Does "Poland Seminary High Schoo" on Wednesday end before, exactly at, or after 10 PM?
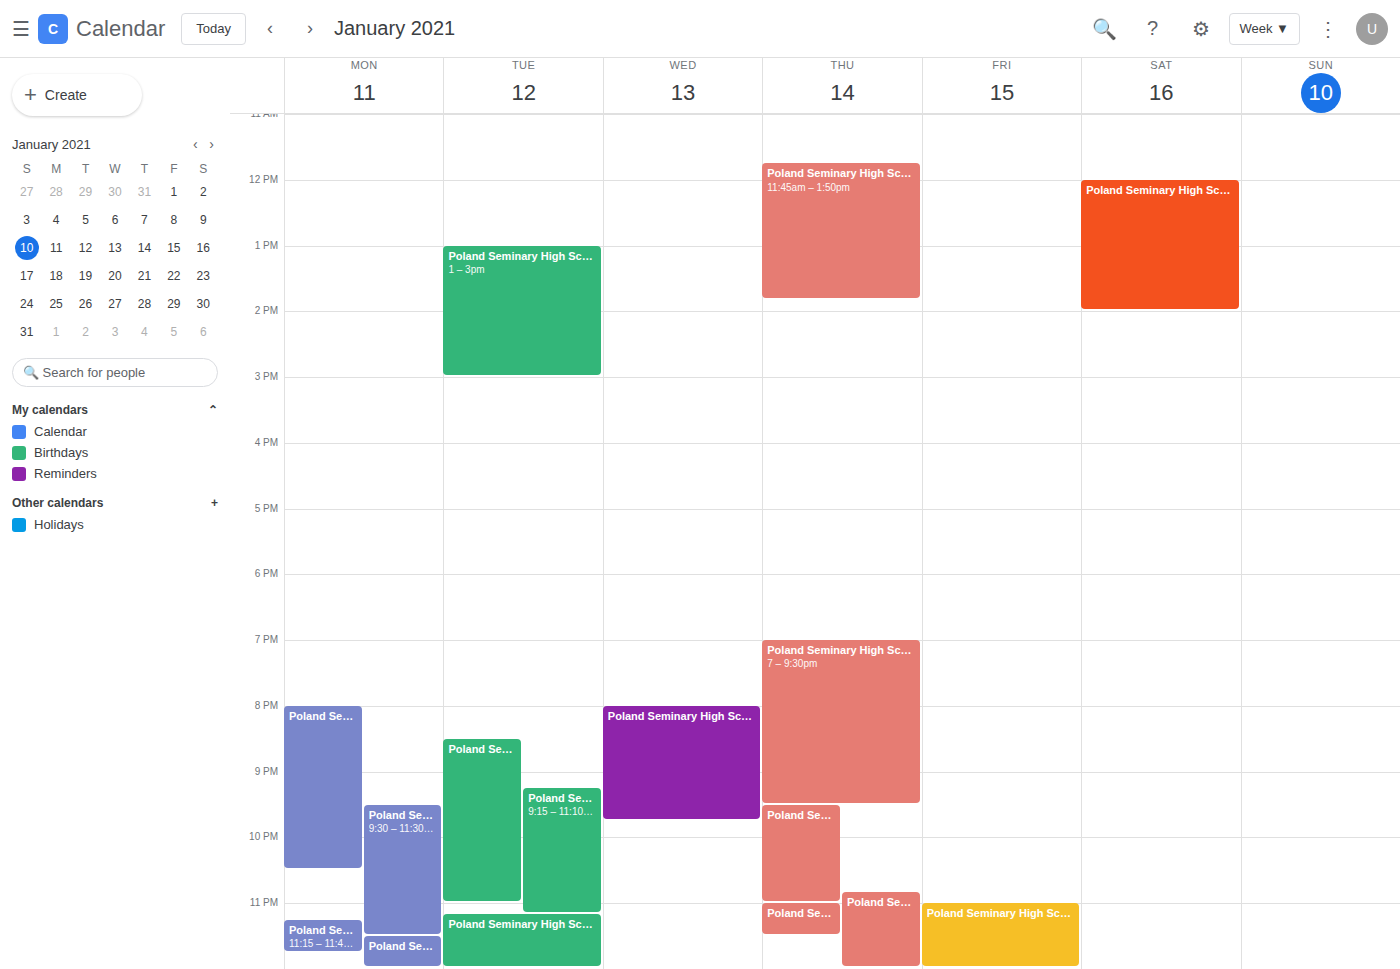
9:45 PM -- before 10 PM, 15 minutes above the 10 PM line.